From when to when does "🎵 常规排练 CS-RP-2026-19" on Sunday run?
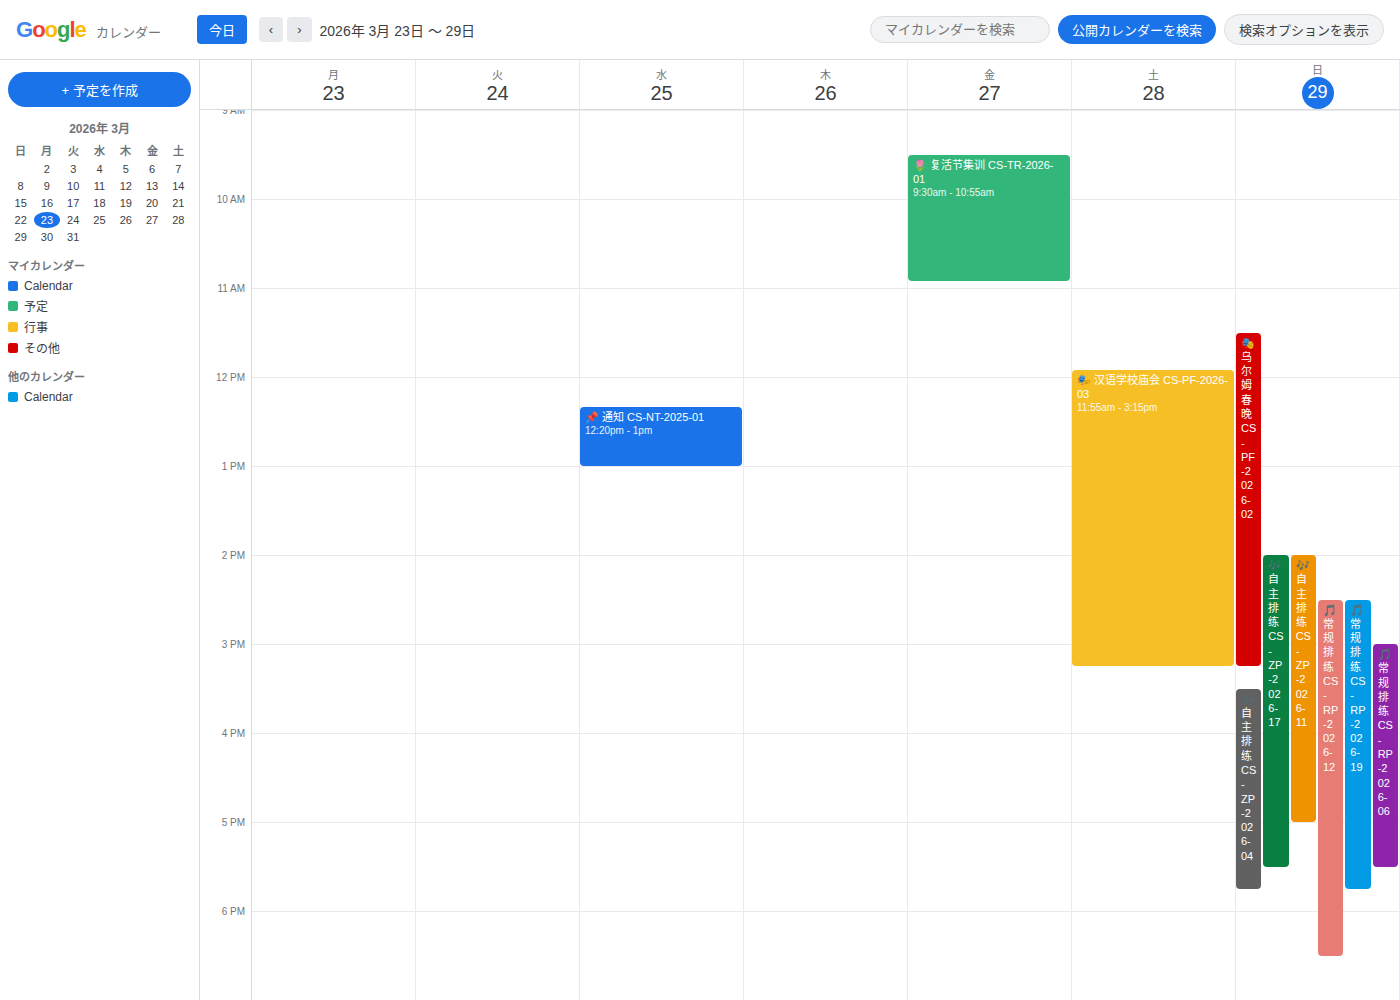
2:30 PM to 5:45 PM